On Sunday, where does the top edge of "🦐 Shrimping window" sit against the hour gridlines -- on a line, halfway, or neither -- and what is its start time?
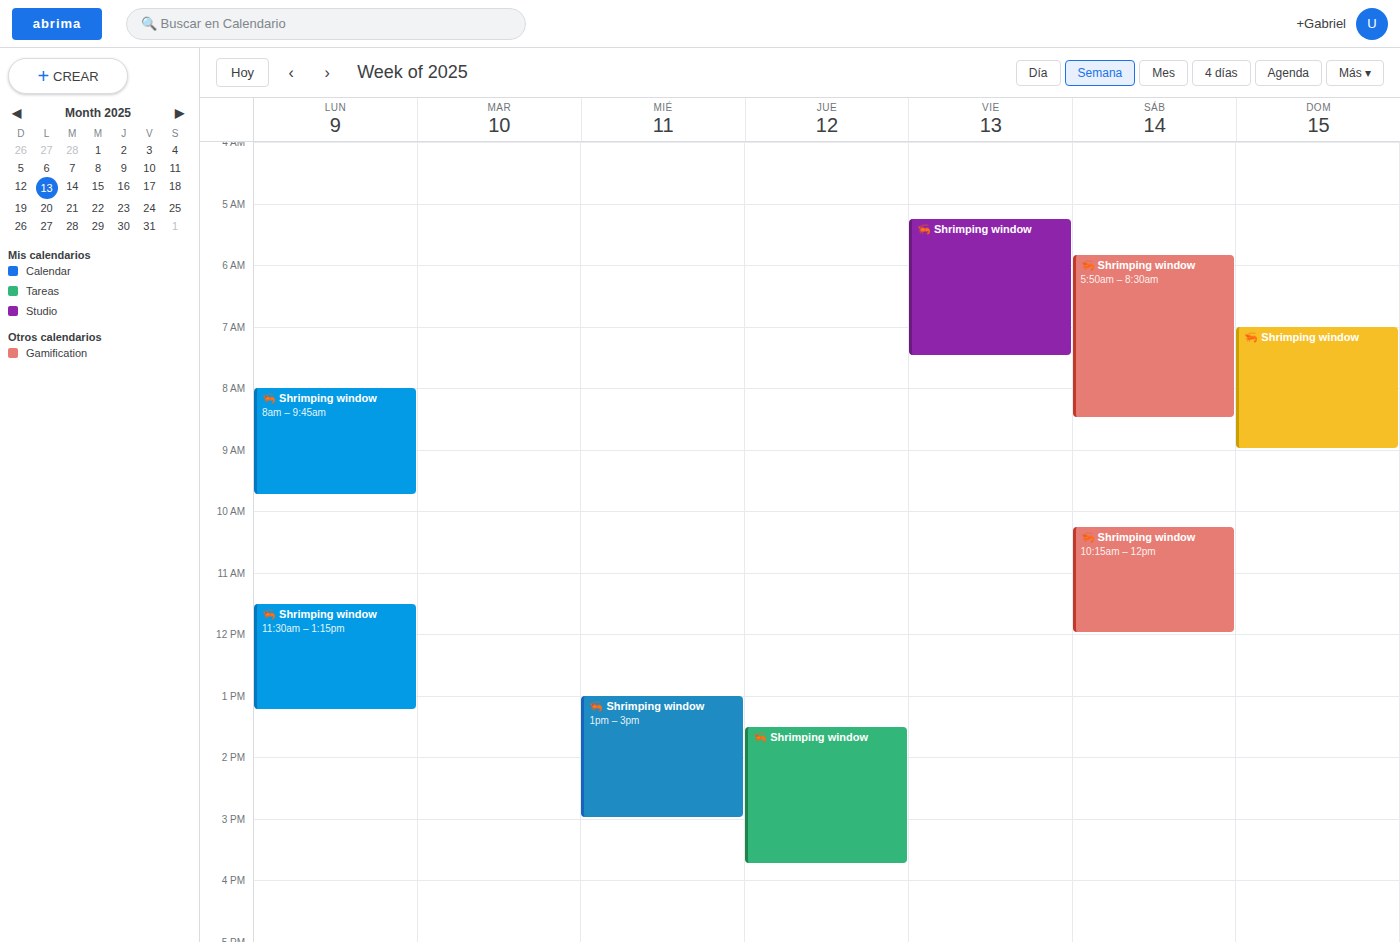
7:00 AM -- exactly on the 7 AM line.